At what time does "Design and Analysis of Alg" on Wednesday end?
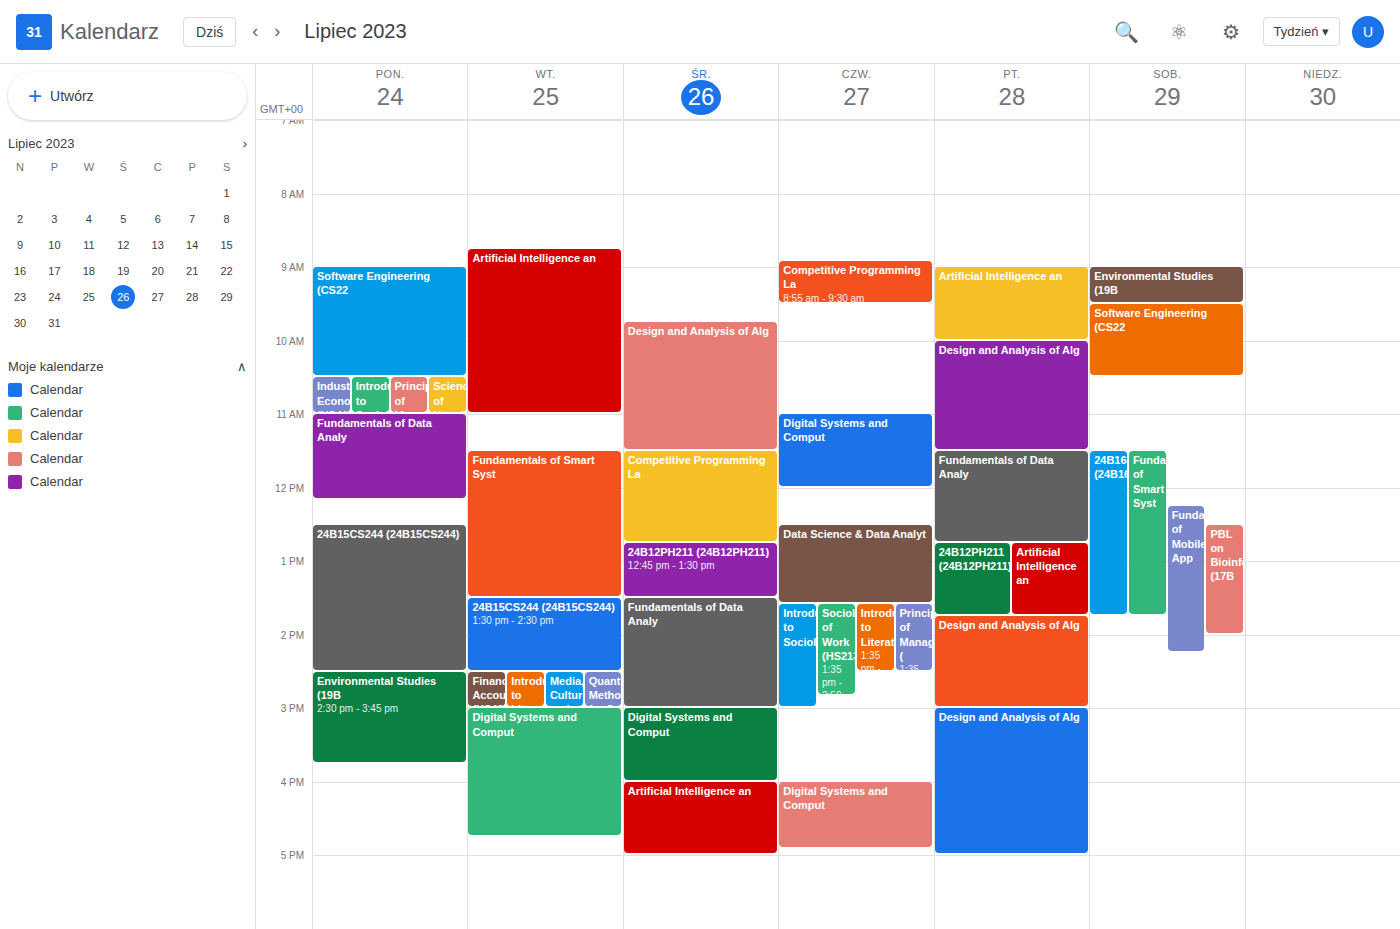
11:30 AM